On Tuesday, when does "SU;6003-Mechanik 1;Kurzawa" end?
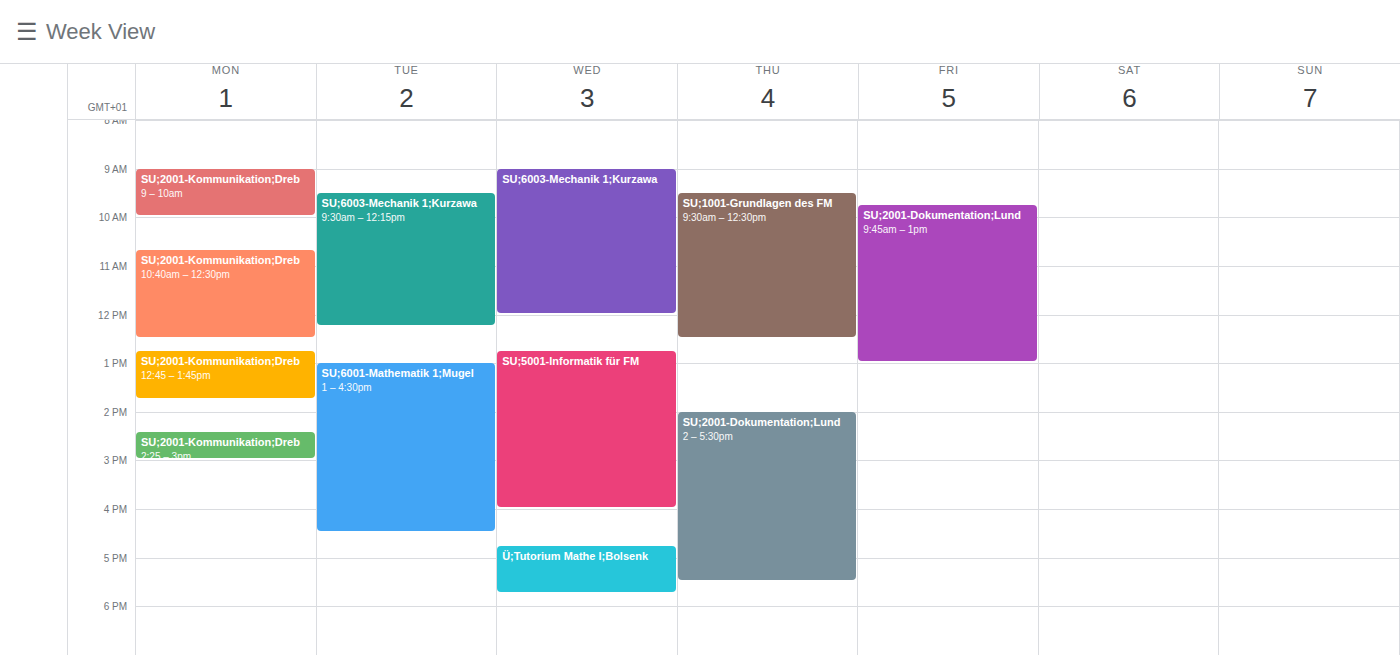
12:15 PM